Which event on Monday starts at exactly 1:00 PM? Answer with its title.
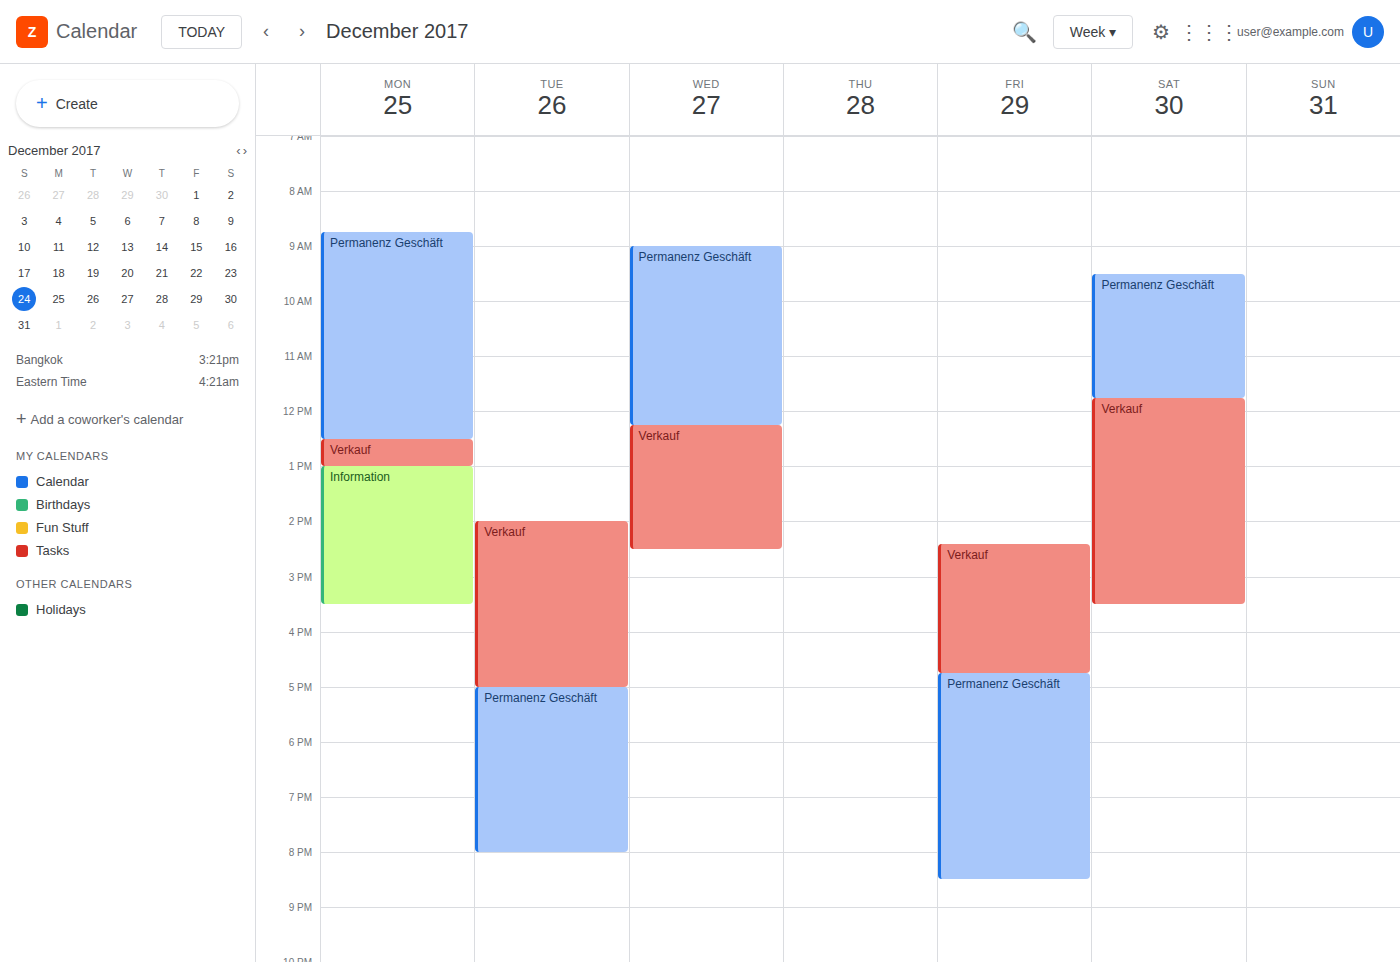
"Information"